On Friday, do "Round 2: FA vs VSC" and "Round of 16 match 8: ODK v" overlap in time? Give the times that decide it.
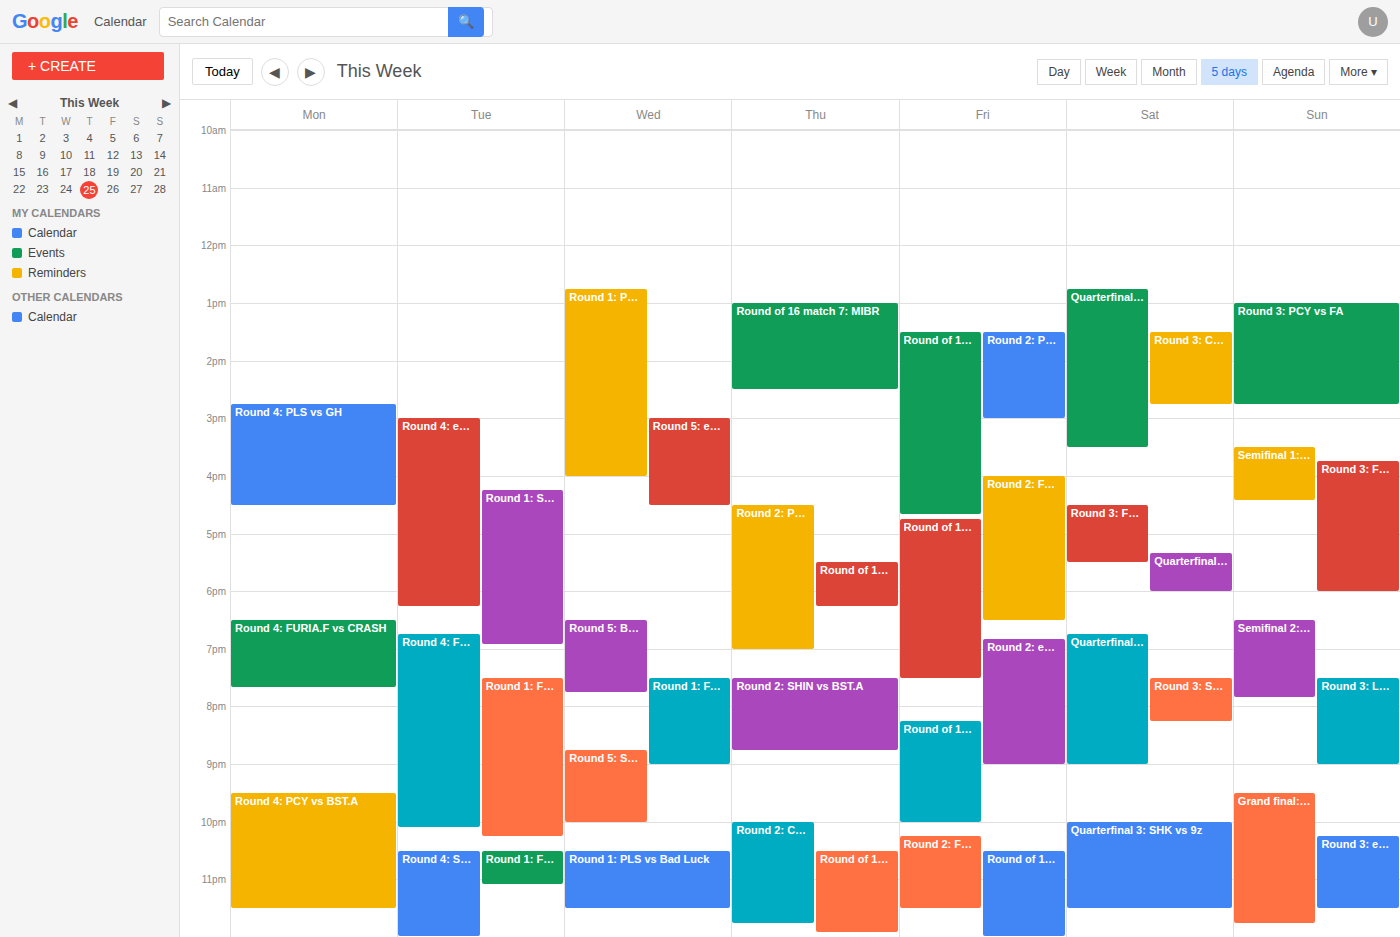
"Round of 16 match 8: ODK v" starts at 4:45 PM, before "Round 2: FA vs VSC" ends at 6:30 PM -- they overlap.